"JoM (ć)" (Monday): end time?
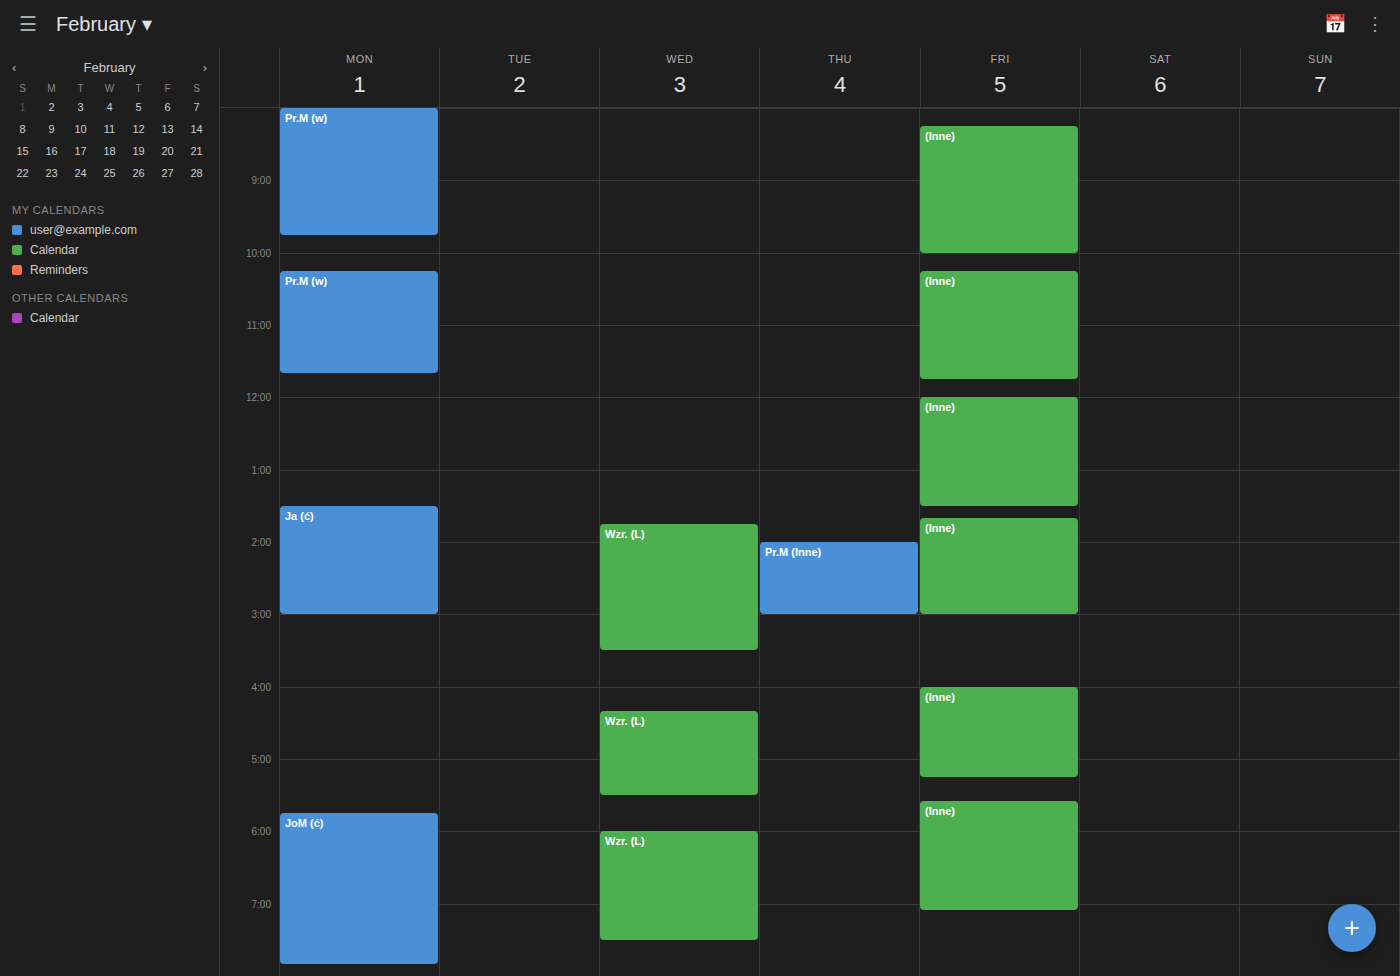
7:50 PM